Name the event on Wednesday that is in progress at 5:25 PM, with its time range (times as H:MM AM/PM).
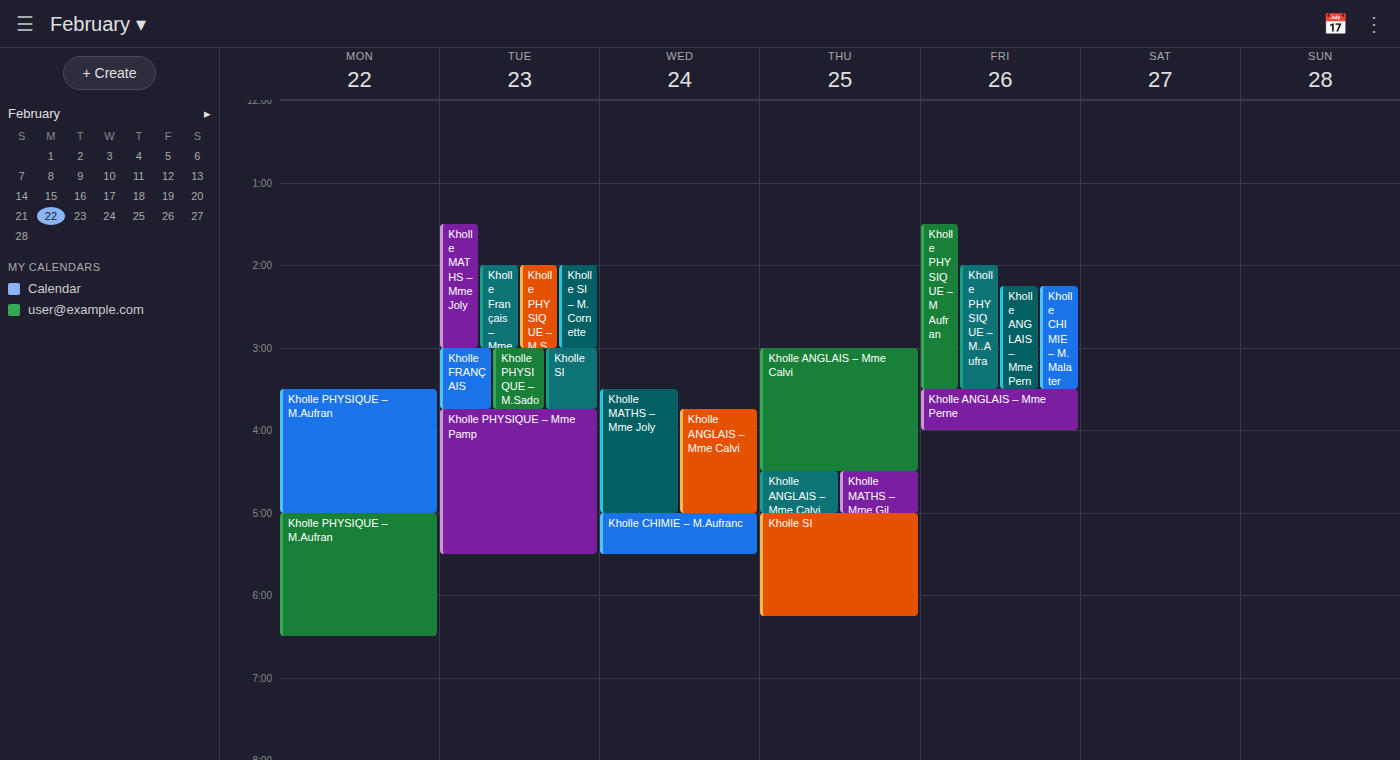
"Kholle CHIMIE – M.Aufranc", 5:00 PM to 5:30 PM